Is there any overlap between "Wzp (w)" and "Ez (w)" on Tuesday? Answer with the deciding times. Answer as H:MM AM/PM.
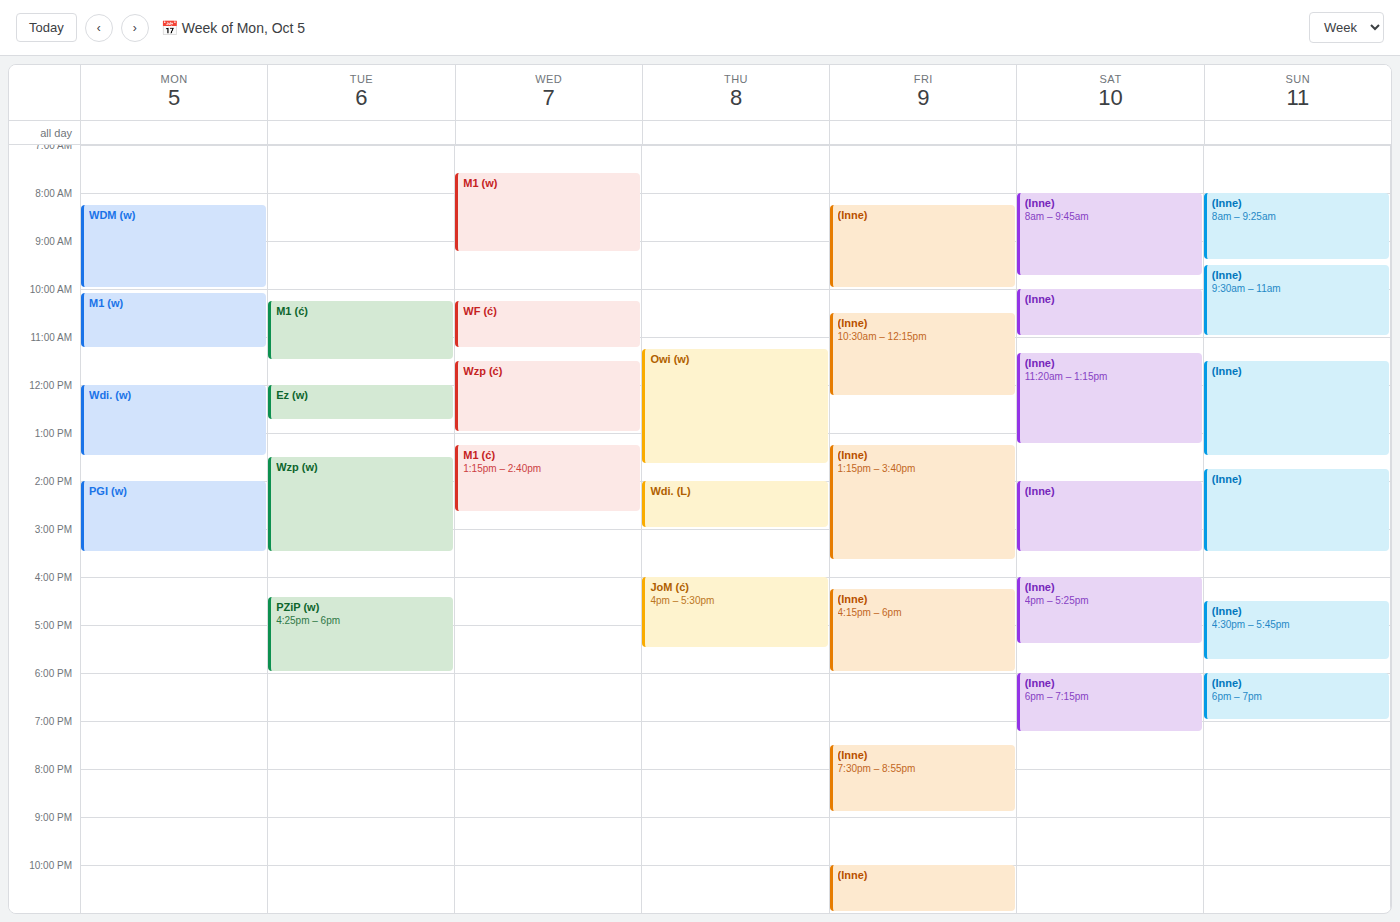
"Ez (w)" ends at 12:45 PM and "Wzp (w)" starts at 1:30 PM -- no overlap.